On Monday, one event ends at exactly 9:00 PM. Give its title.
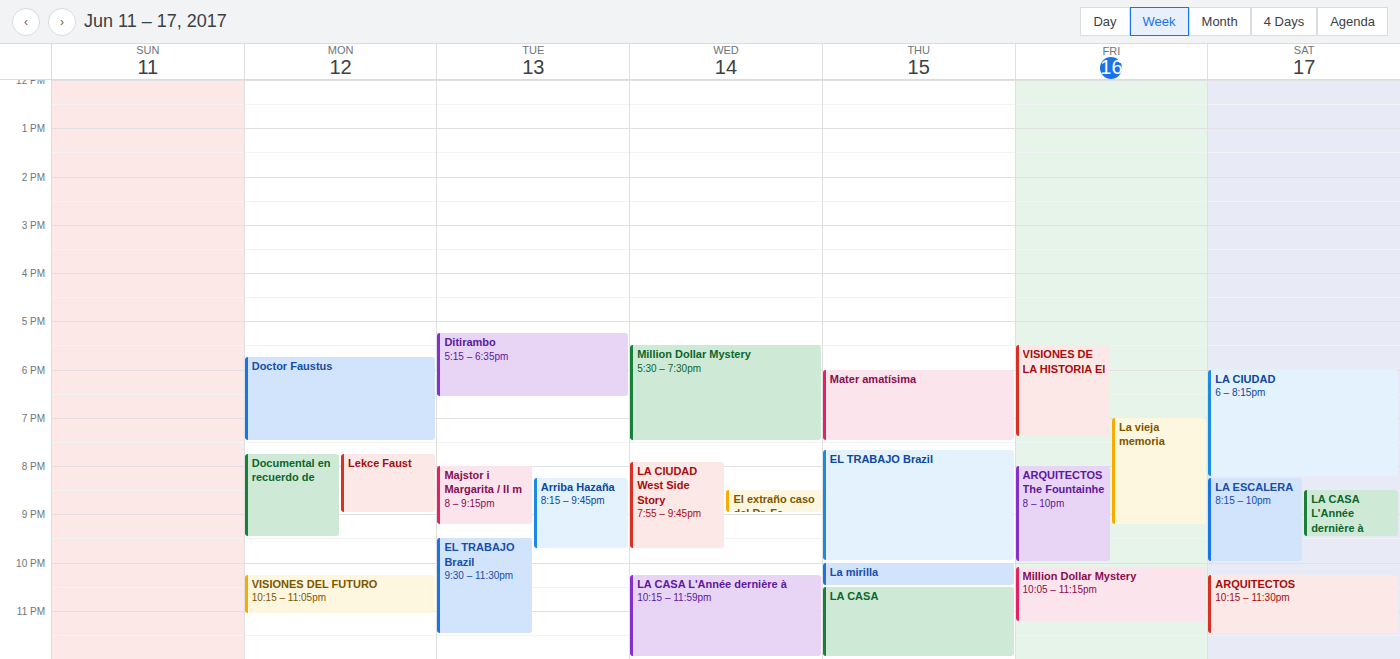
"Lekce Faust"